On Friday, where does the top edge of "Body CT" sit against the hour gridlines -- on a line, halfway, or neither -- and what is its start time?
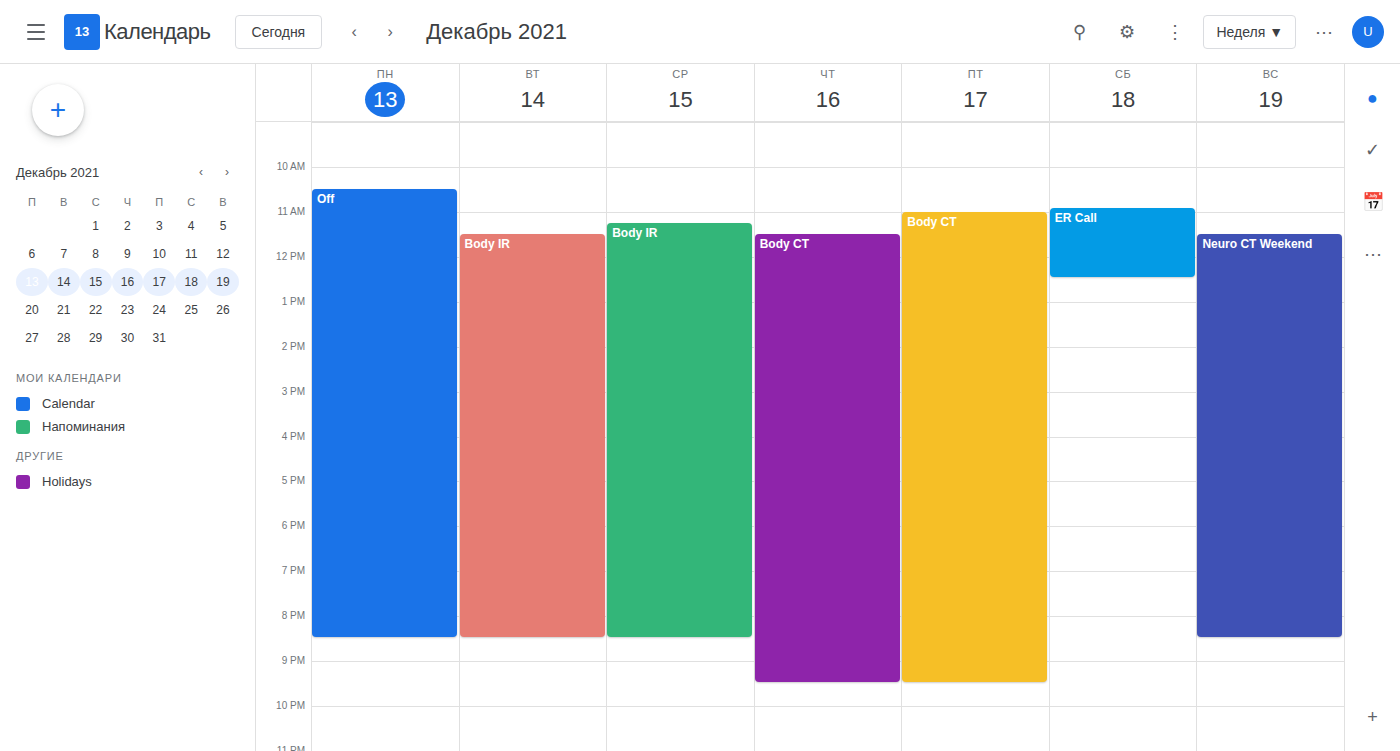
11:00 AM -- exactly on the 11 AM line.